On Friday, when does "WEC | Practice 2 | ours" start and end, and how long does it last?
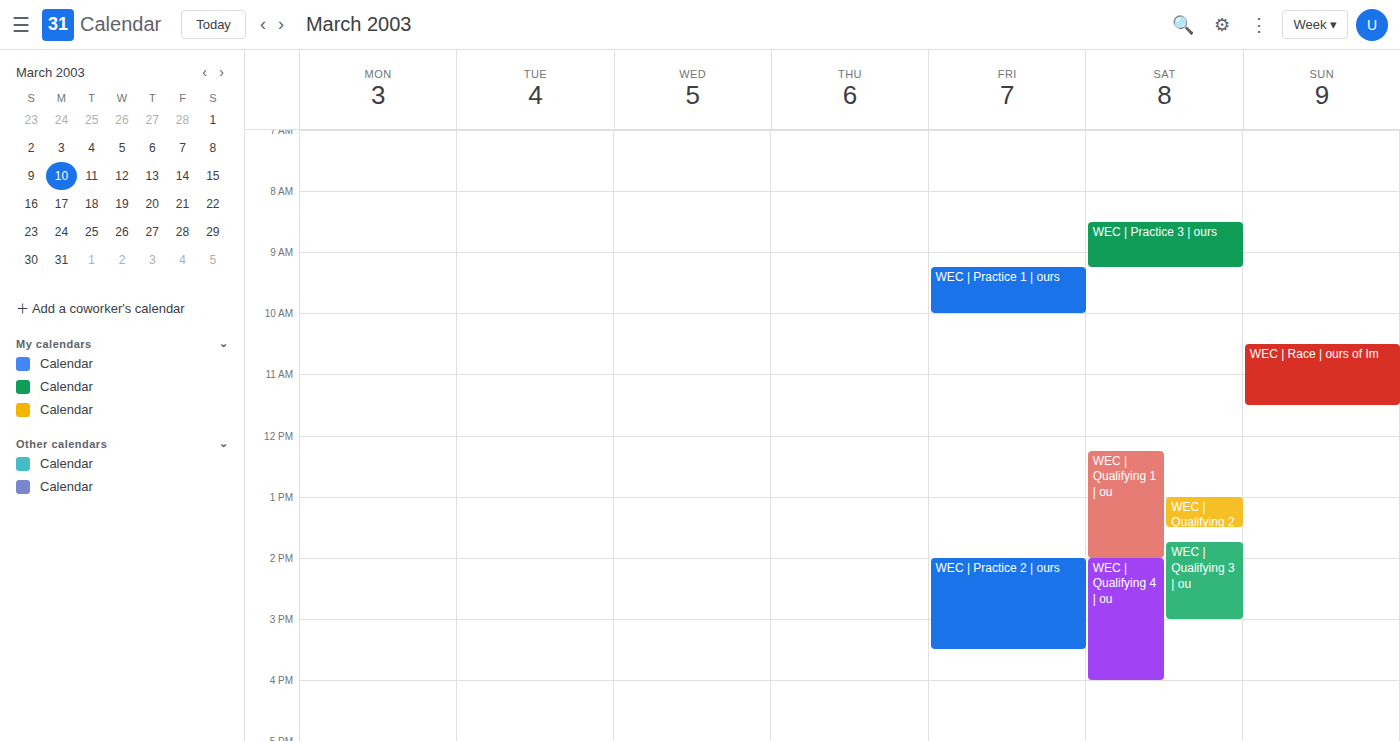
2:00 PM to 3:30 PM, 1 hour 30 minutes